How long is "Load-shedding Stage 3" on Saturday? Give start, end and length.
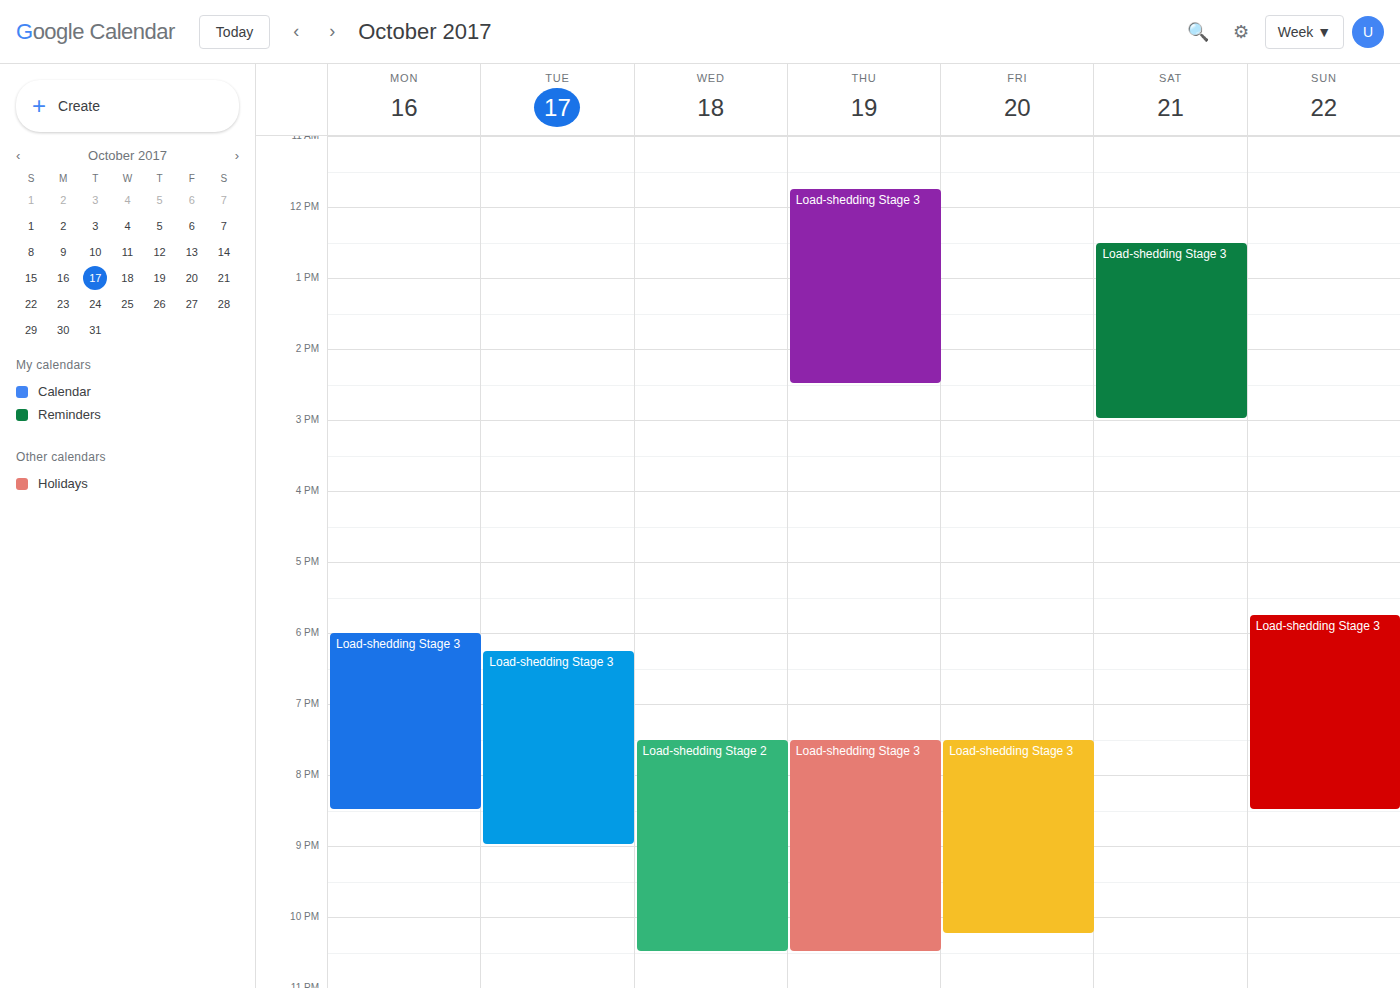
12:30 PM to 3:00 PM, 2 hours 30 minutes